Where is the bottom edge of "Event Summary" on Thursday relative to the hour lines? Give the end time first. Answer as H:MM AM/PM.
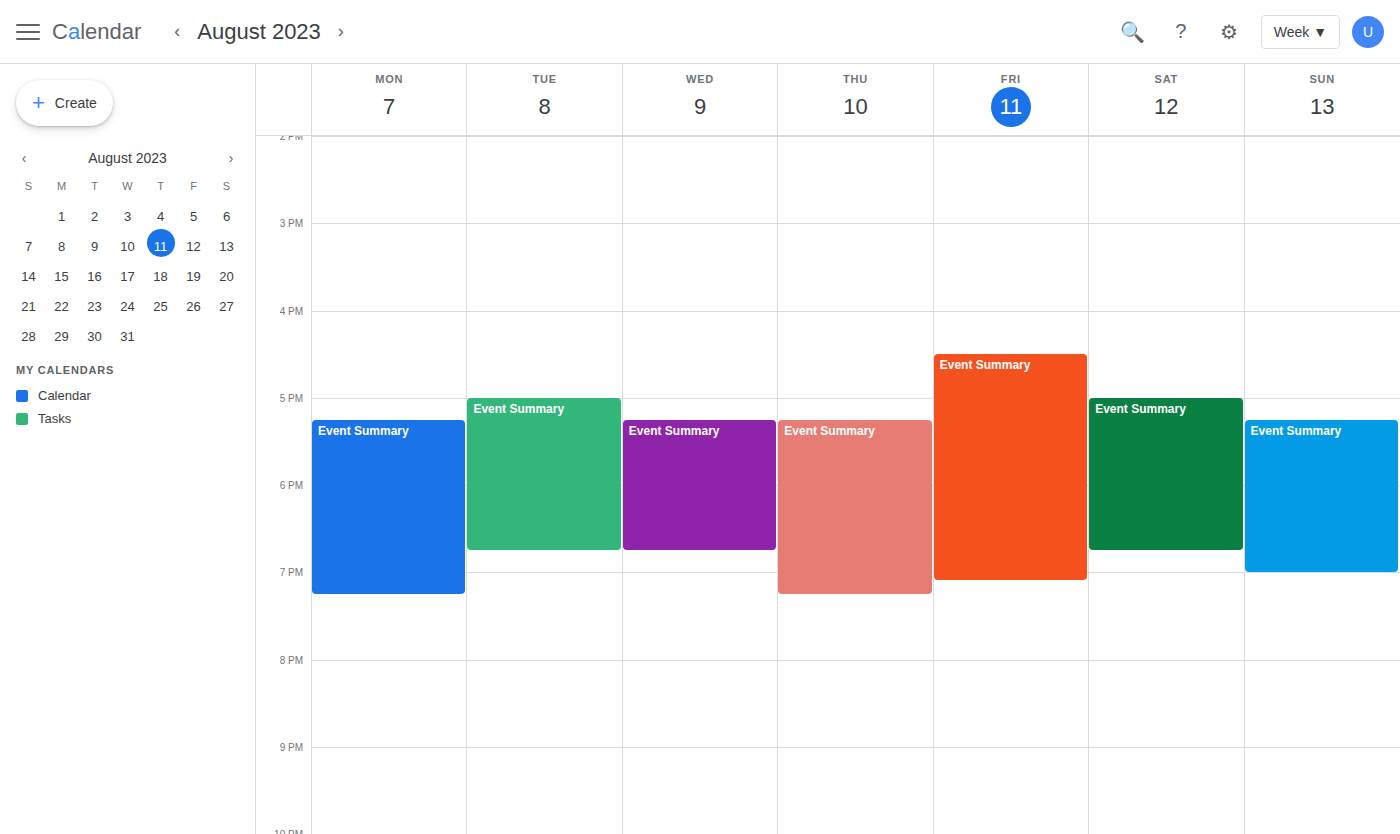
7:15 PM -- neither: a quarter of the way from the 7 PM line to the 8 PM line.